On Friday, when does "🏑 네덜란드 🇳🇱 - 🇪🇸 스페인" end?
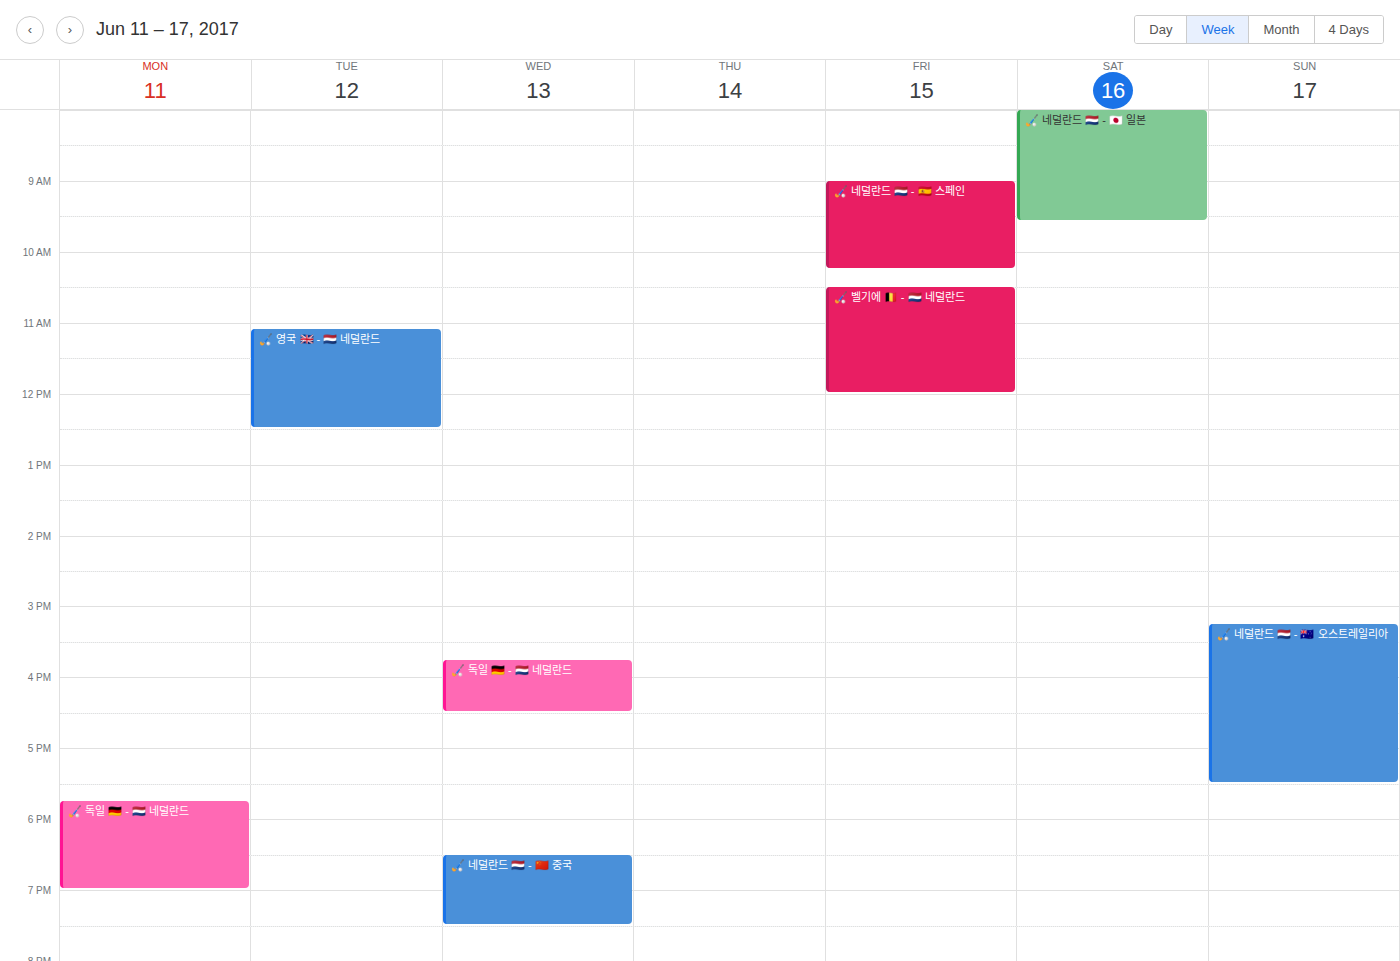
10:15 AM